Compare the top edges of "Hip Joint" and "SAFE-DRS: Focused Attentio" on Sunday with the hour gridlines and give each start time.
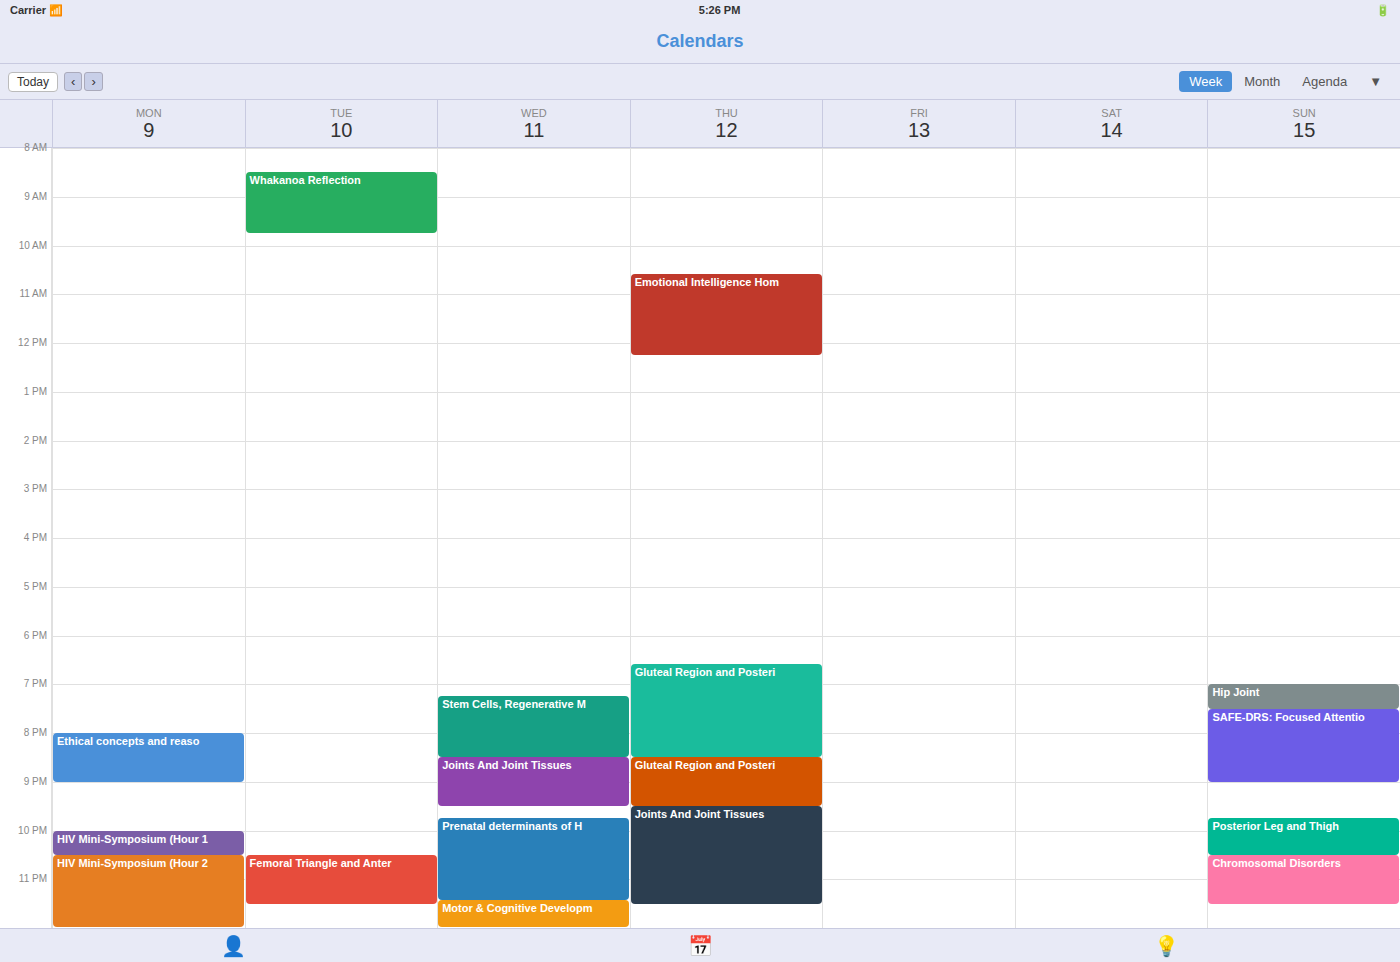
"Hip Joint": 19:00, exactly on the 19:00 line. "SAFE-DRS: Focused Attentio": 19:30, halfway between the 19:00 and 20:00 lines.